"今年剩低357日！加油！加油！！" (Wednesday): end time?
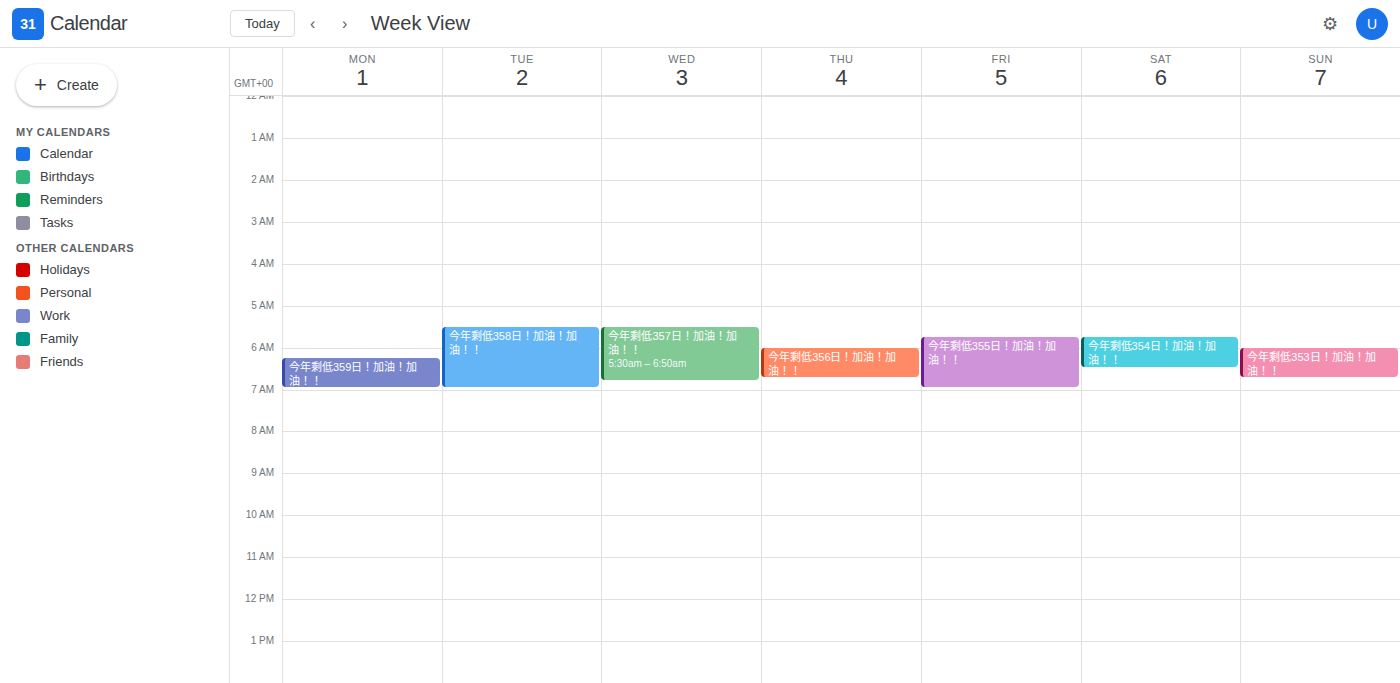
6:50 AM